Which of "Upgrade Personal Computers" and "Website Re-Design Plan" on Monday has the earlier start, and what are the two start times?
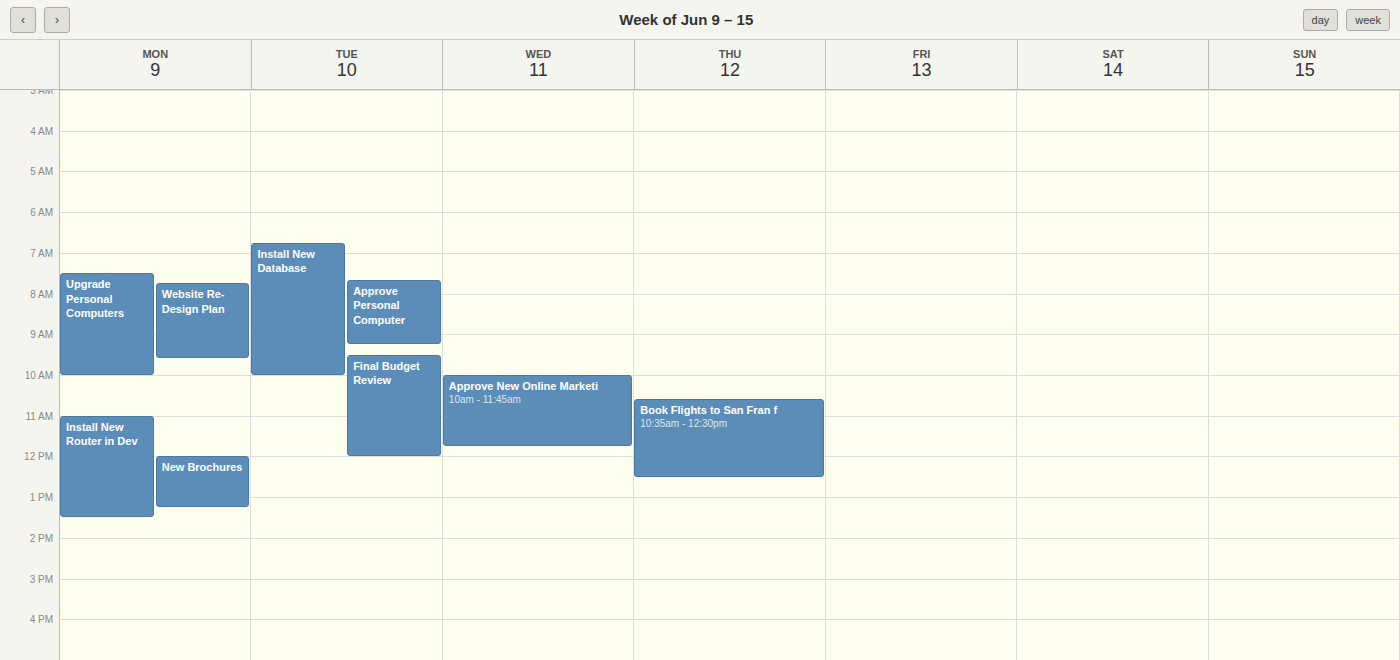
"Upgrade Personal Computers" 7:30 AM; "Website Re-Design Plan" 7:45 AM.